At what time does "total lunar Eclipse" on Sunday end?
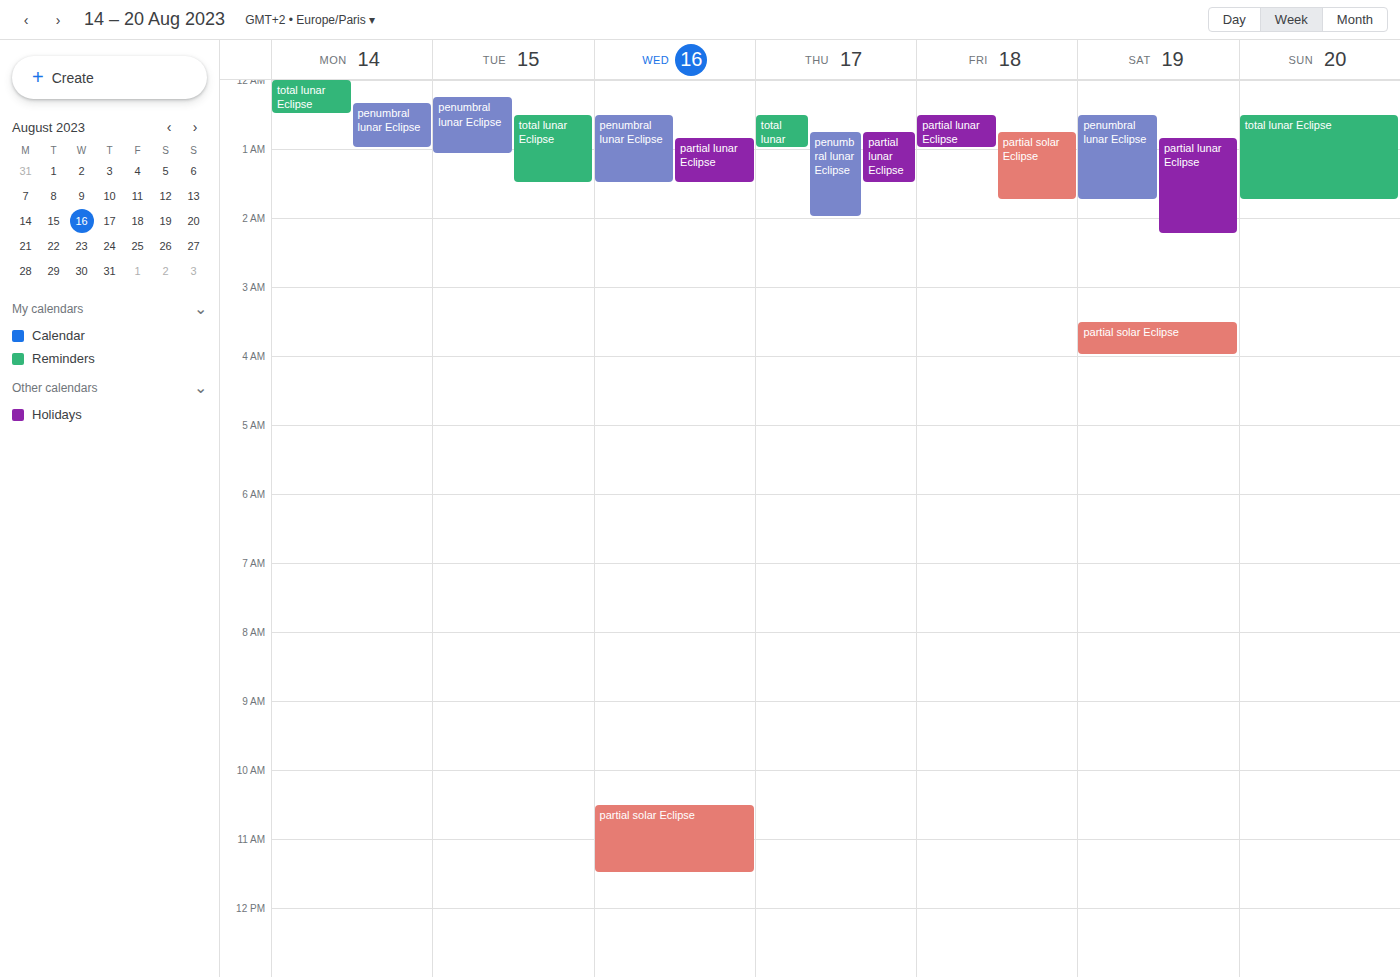
1:45 AM